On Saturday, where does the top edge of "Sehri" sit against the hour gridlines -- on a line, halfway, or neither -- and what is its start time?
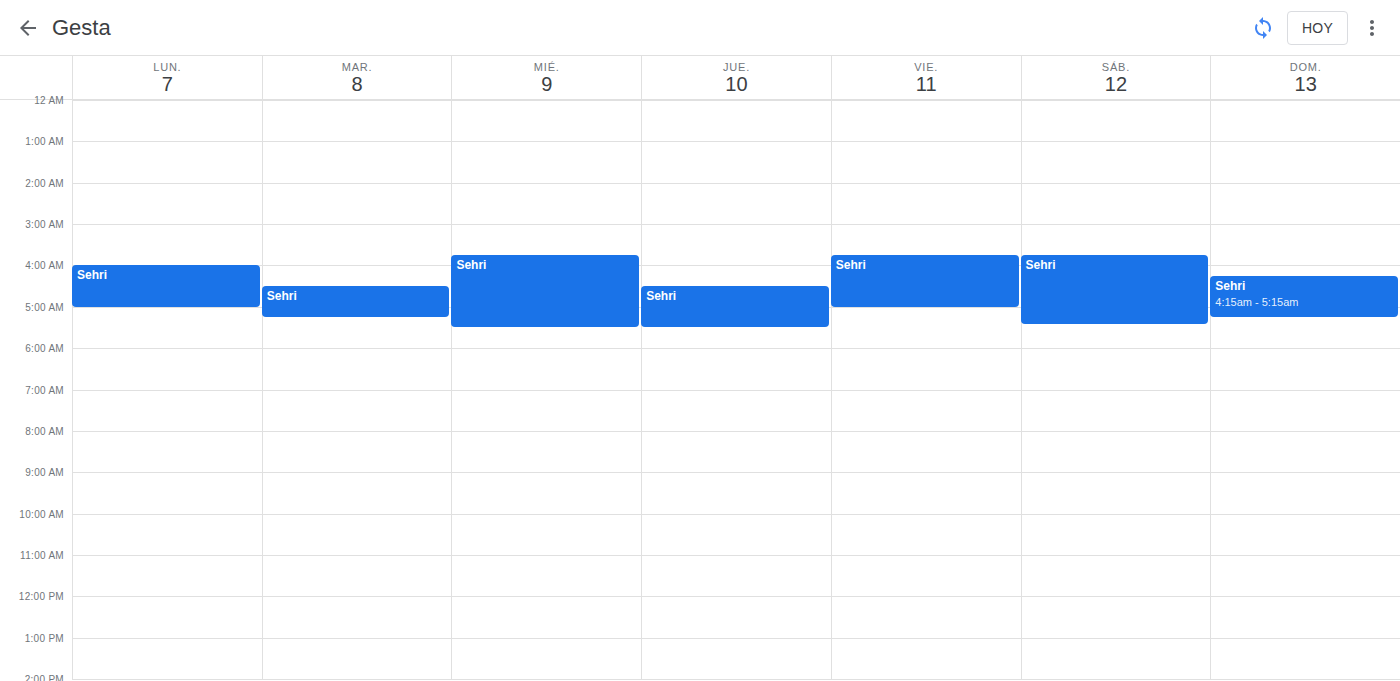
3:45 AM -- neither: three quarters of the way from the 3 AM line to the 4 AM line.